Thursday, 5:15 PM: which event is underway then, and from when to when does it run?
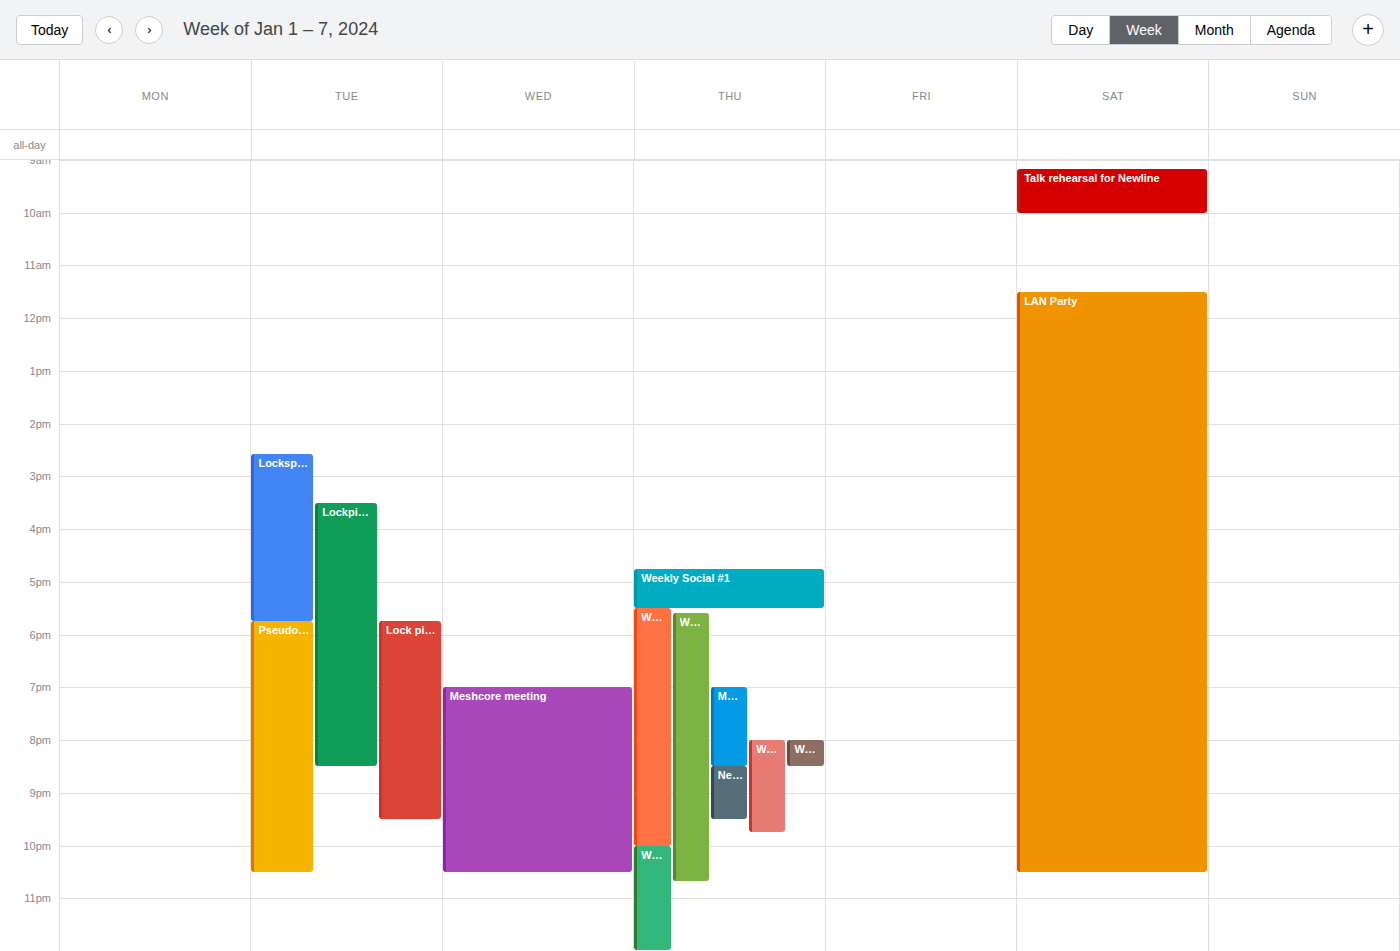
"Weekly Social #1", 4:45 PM to 5:30 PM